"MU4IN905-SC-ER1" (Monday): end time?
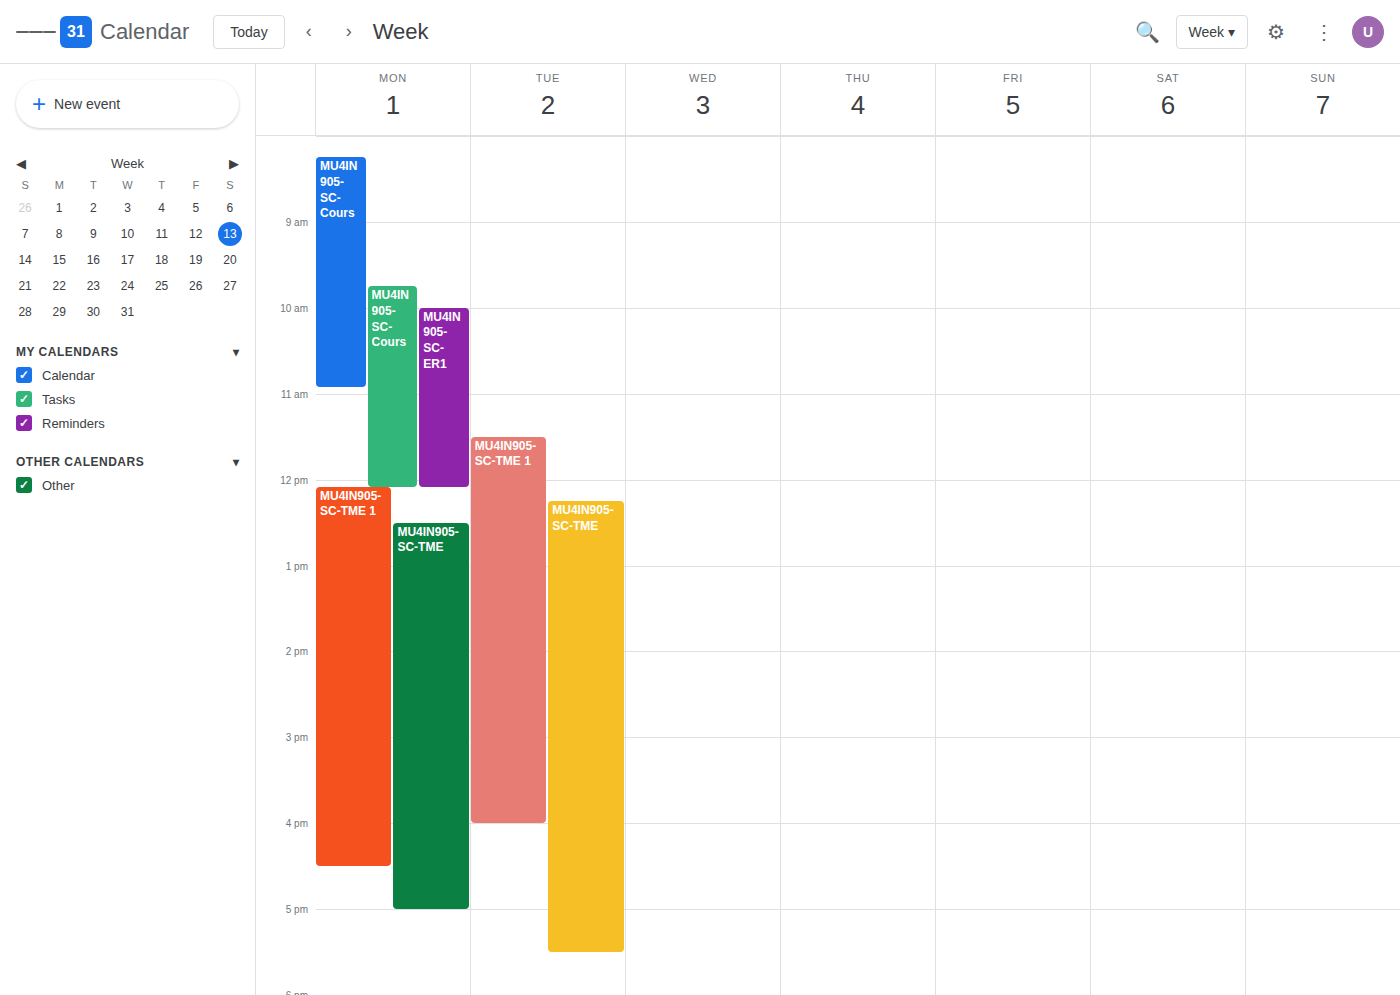
12:05 PM